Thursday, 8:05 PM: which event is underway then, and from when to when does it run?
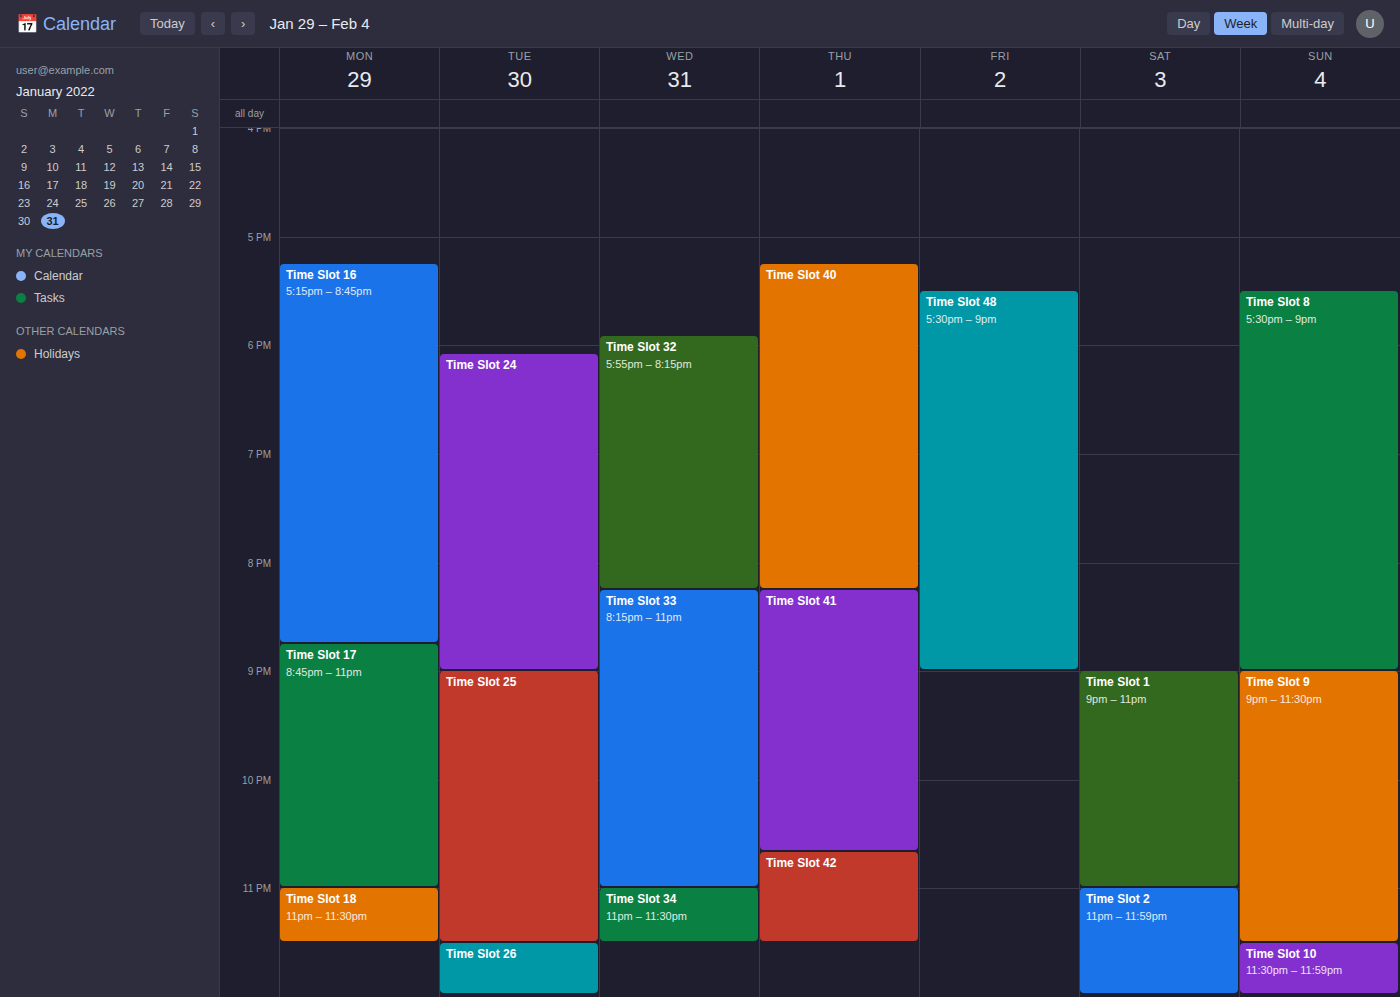
"Time Slot 40", 5:15 PM to 8:15 PM